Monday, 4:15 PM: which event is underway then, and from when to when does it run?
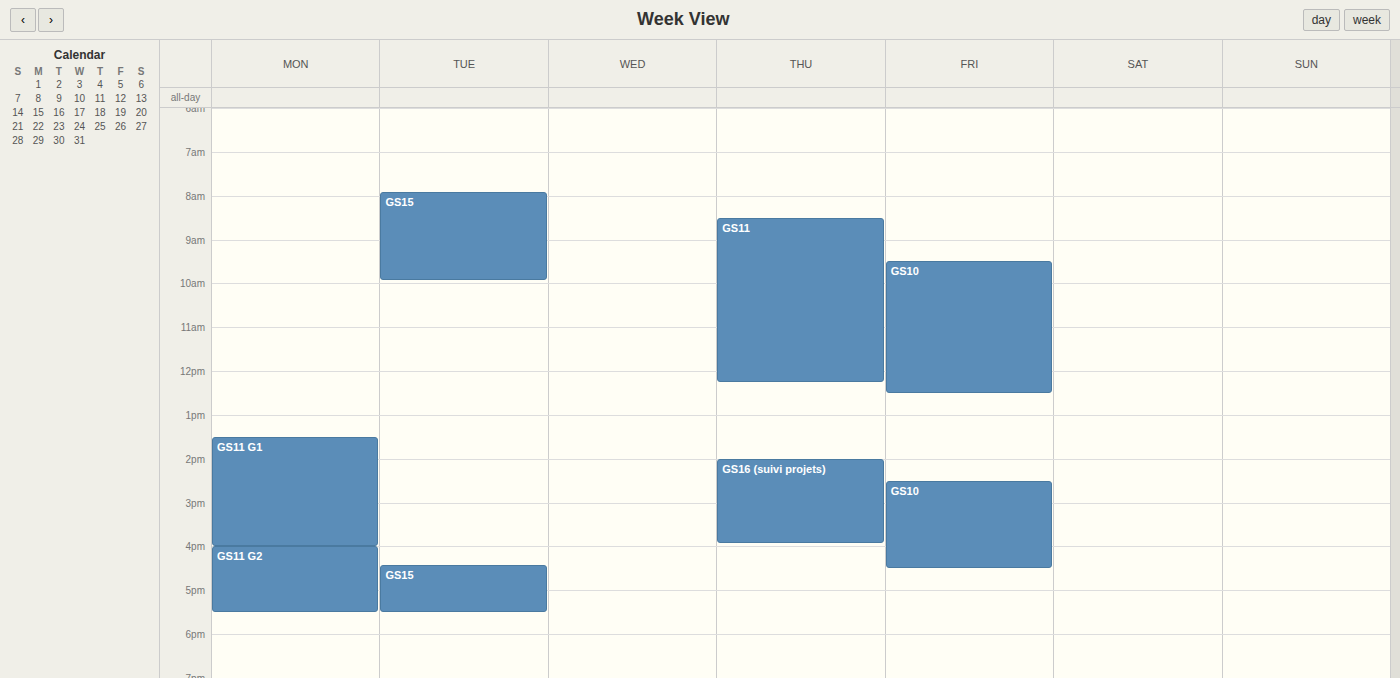
"GS11 G2", 4:00 PM to 5:30 PM